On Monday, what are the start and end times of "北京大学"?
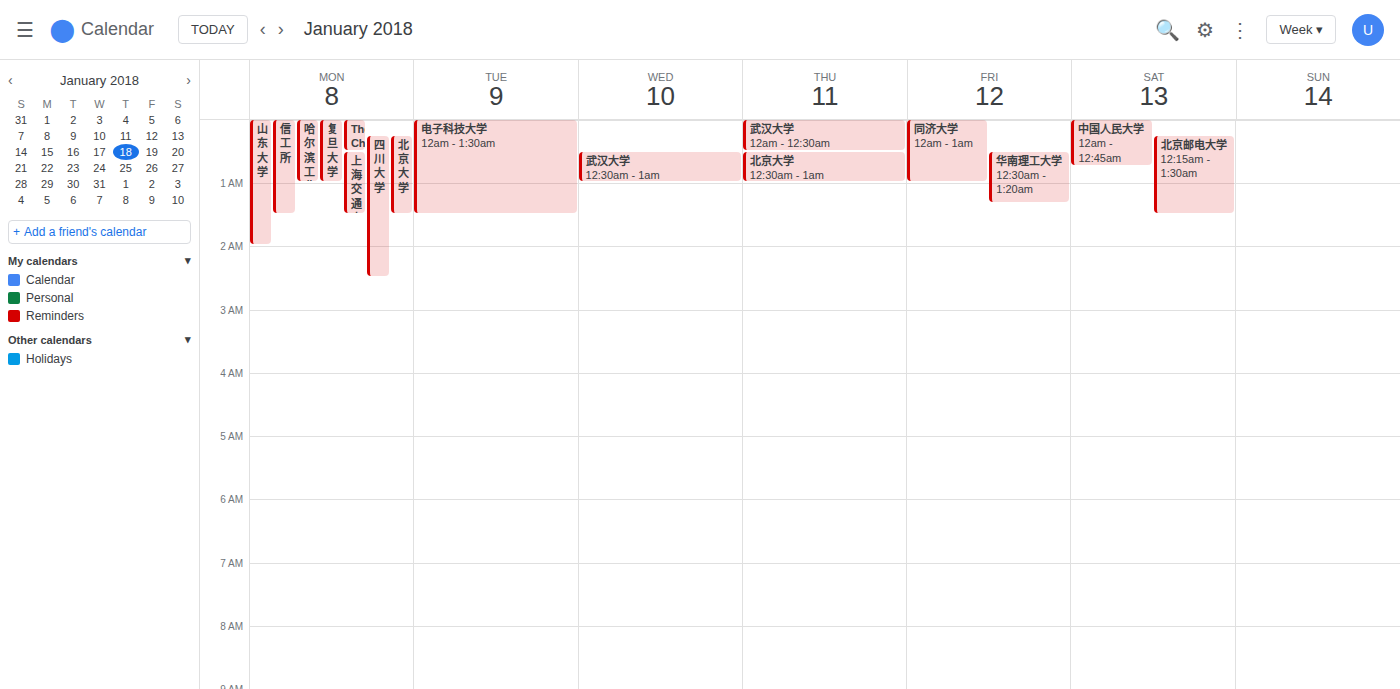
12:15 AM to 1:30 AM